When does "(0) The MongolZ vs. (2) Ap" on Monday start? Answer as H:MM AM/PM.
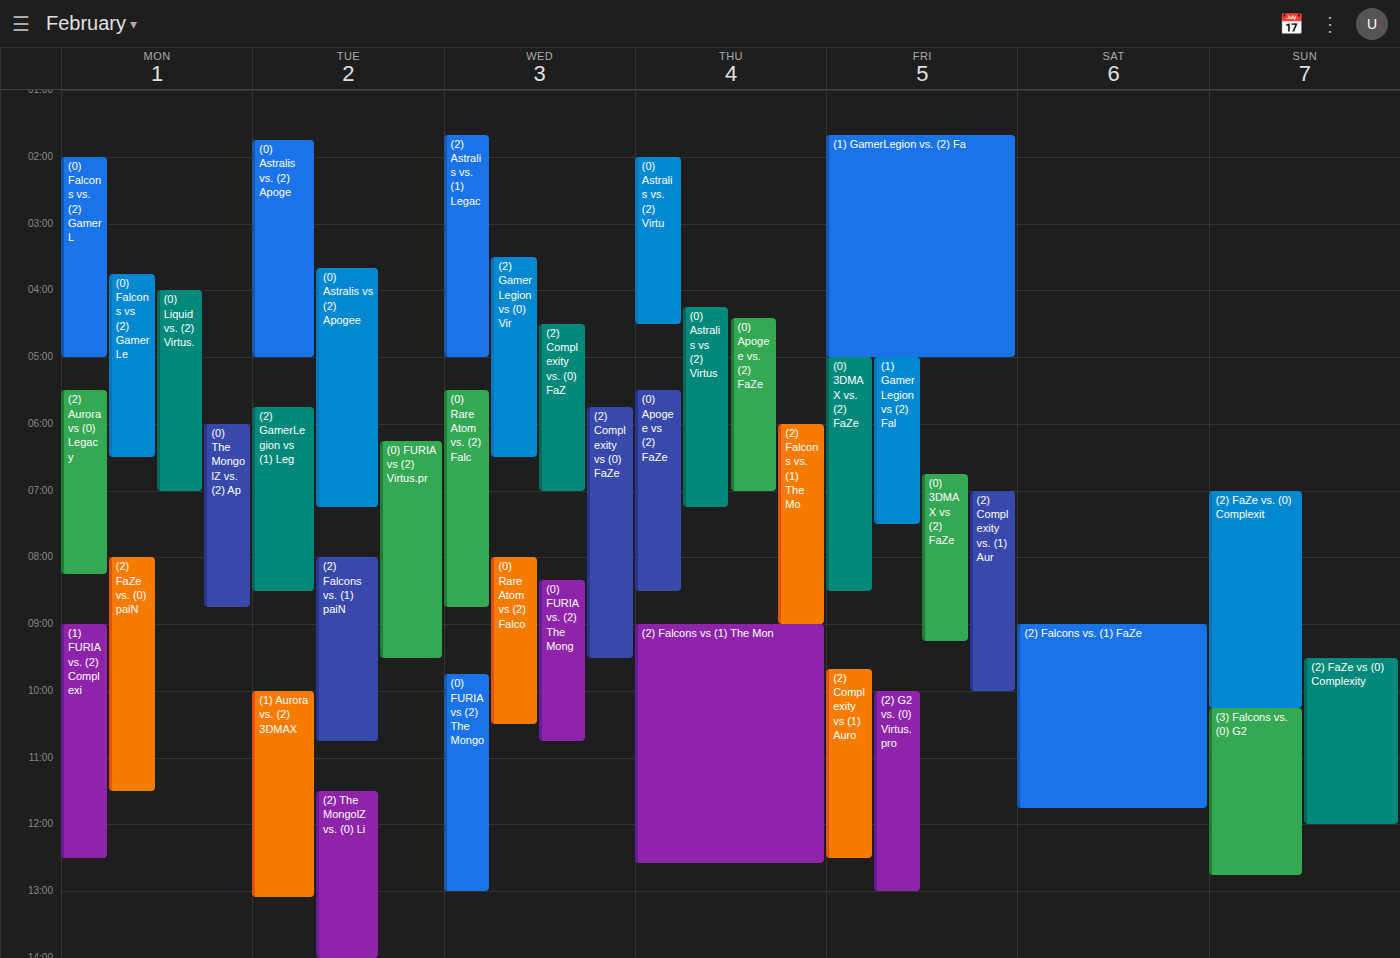
6:00 AM